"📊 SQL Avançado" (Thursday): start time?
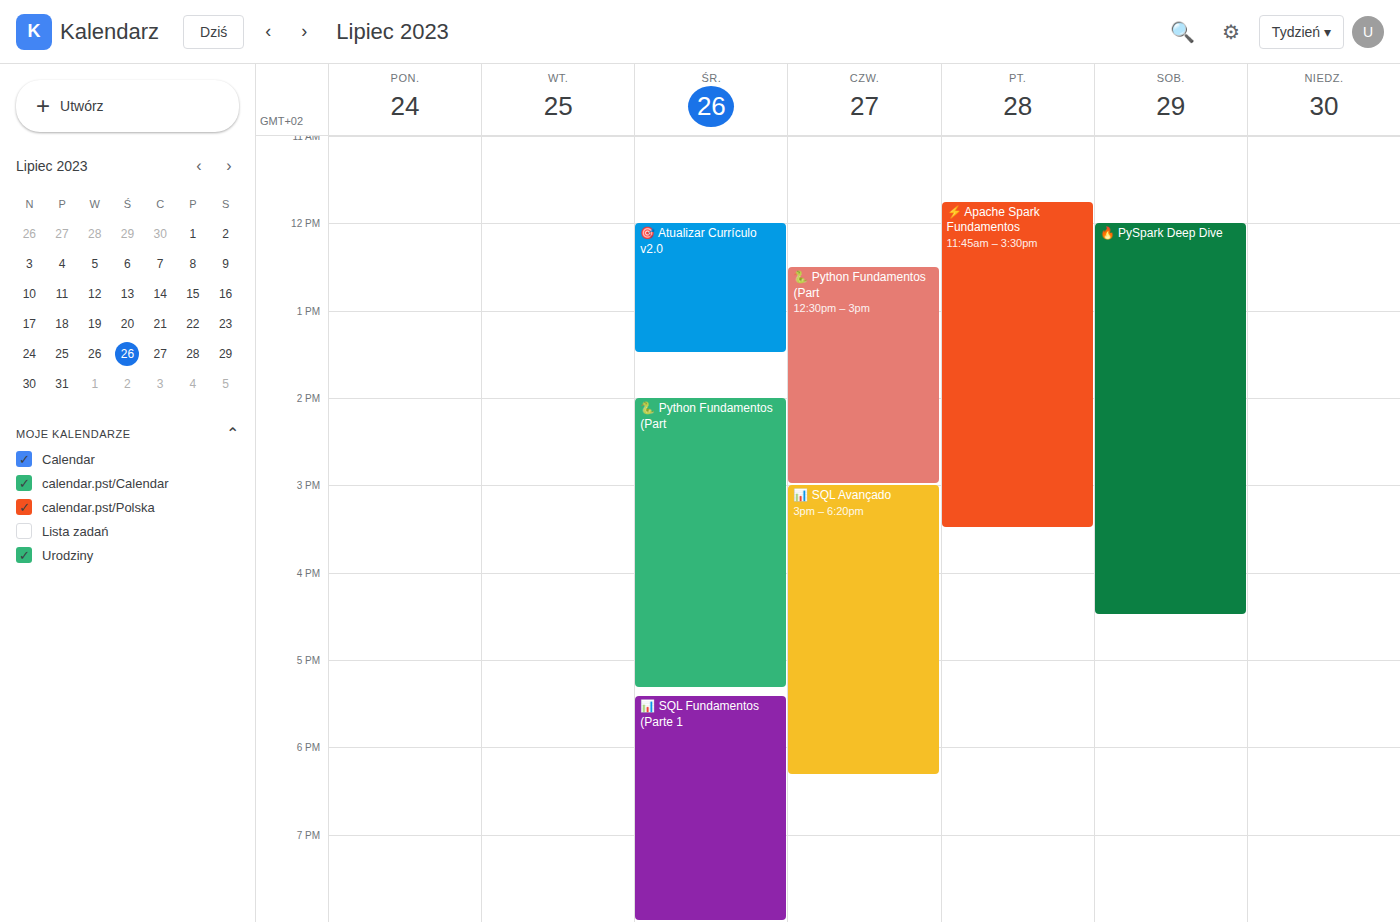
3:00 PM